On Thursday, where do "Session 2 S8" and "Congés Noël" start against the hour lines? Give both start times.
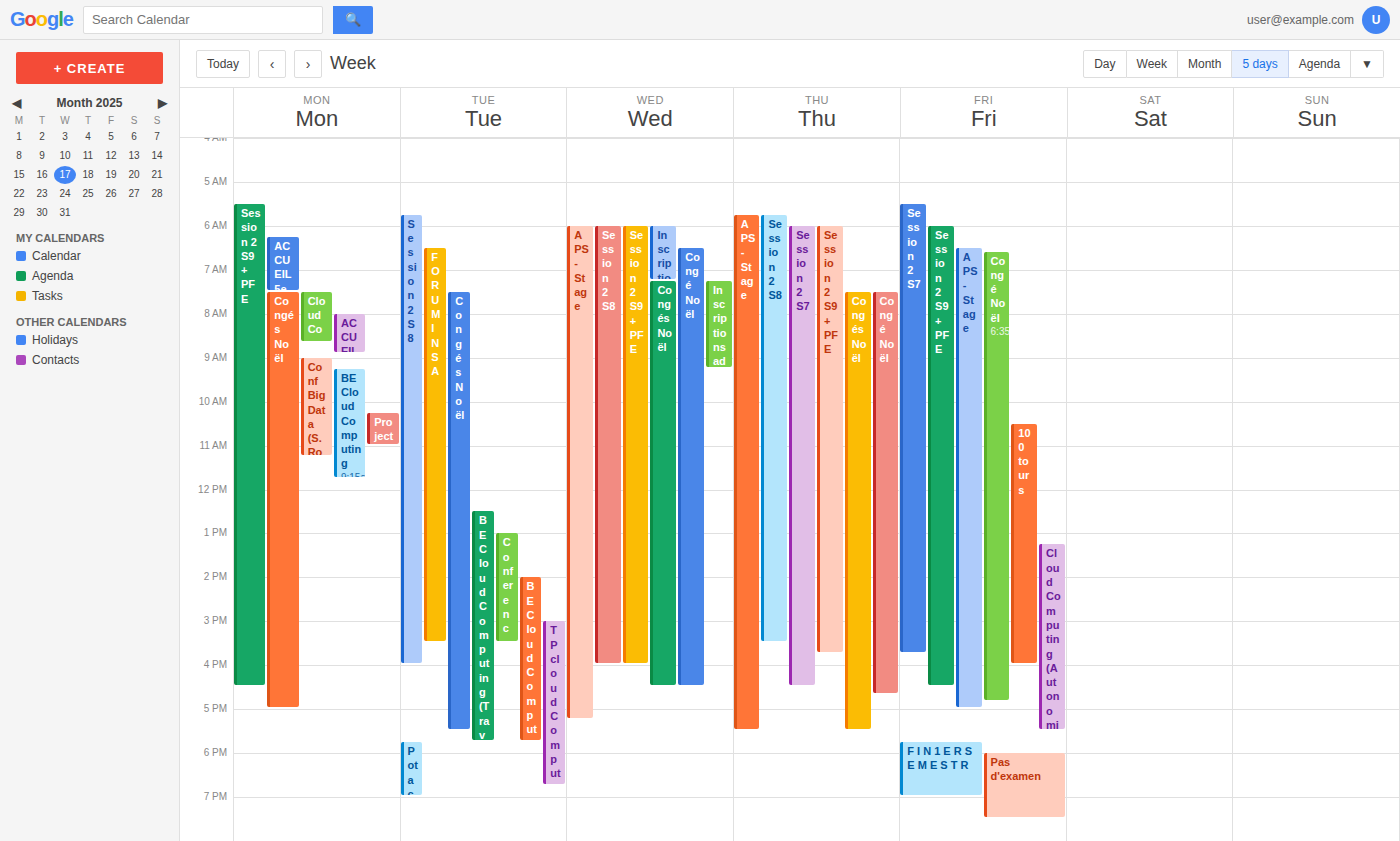
"Session 2 S8": 5:45 AM, neither: three quarters of the way from the 5 AM line to the 6 AM line. "Congés Noël": 7:30 AM, halfway between the 7 AM and 8 AM lines.